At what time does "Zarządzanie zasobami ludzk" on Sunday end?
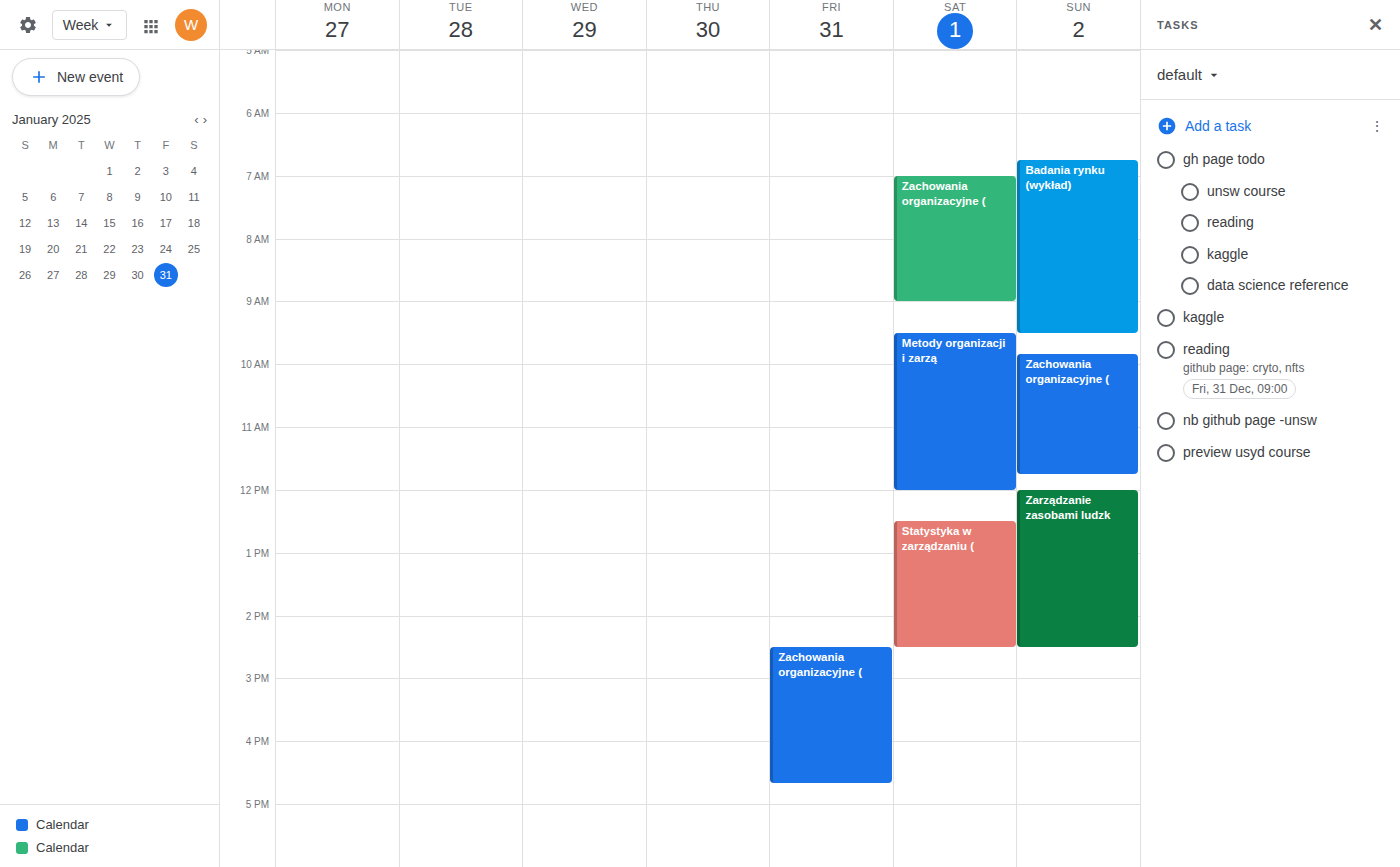
2:30 PM